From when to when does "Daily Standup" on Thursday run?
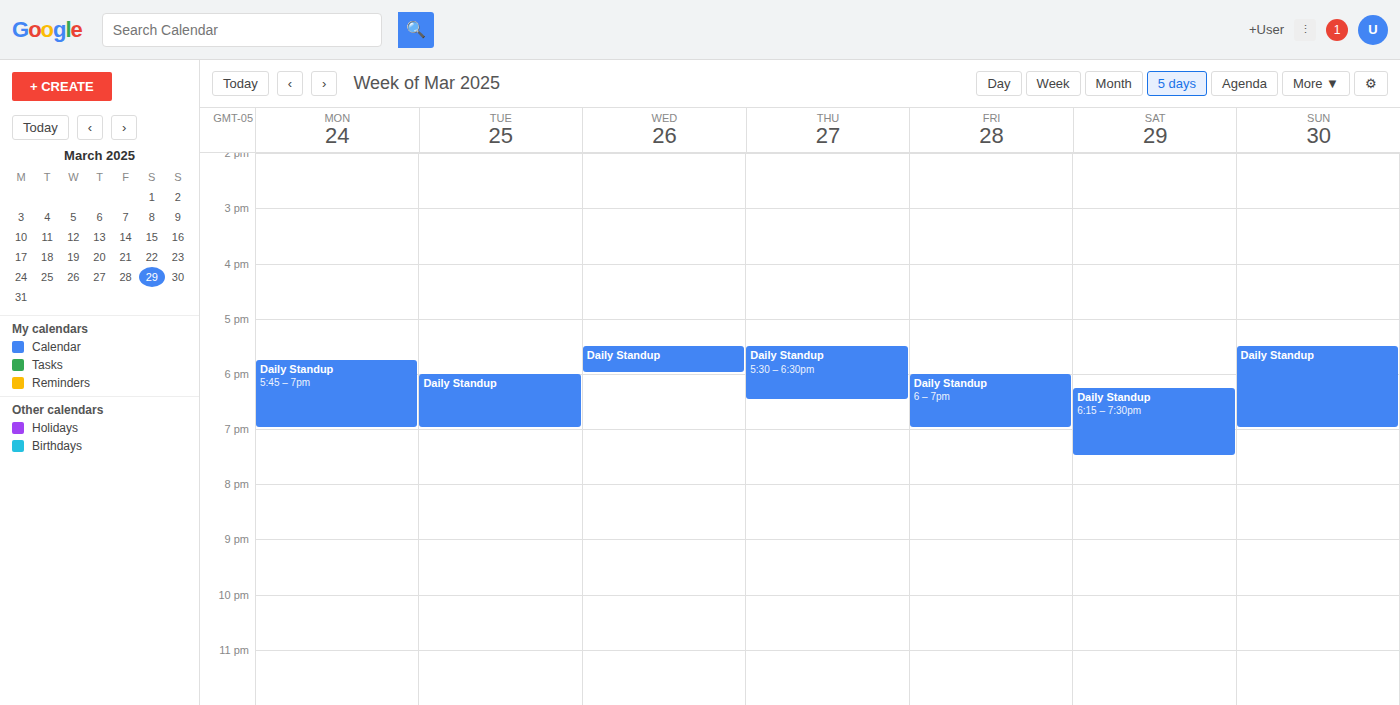
5:30 PM to 6:30 PM